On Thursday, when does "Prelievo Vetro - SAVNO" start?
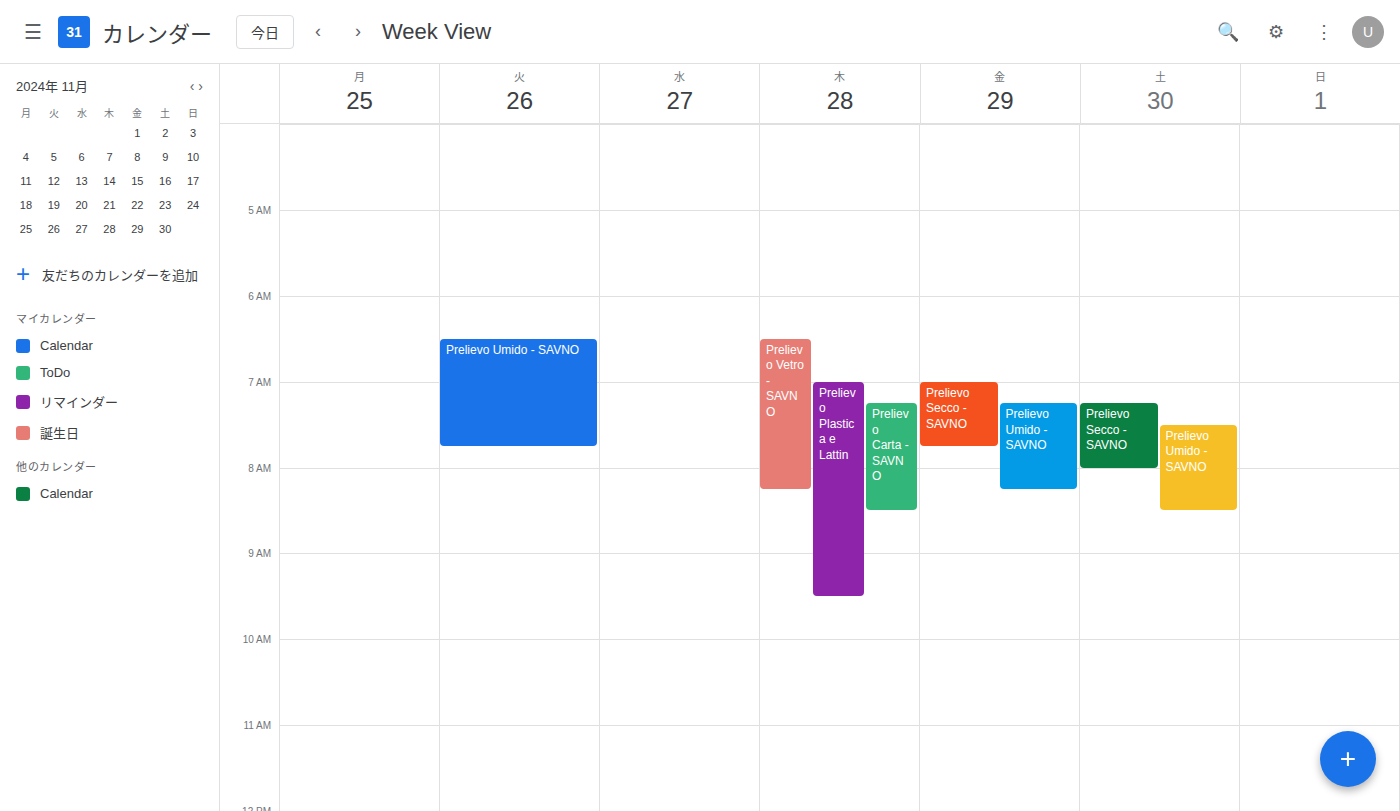
6:30 AM